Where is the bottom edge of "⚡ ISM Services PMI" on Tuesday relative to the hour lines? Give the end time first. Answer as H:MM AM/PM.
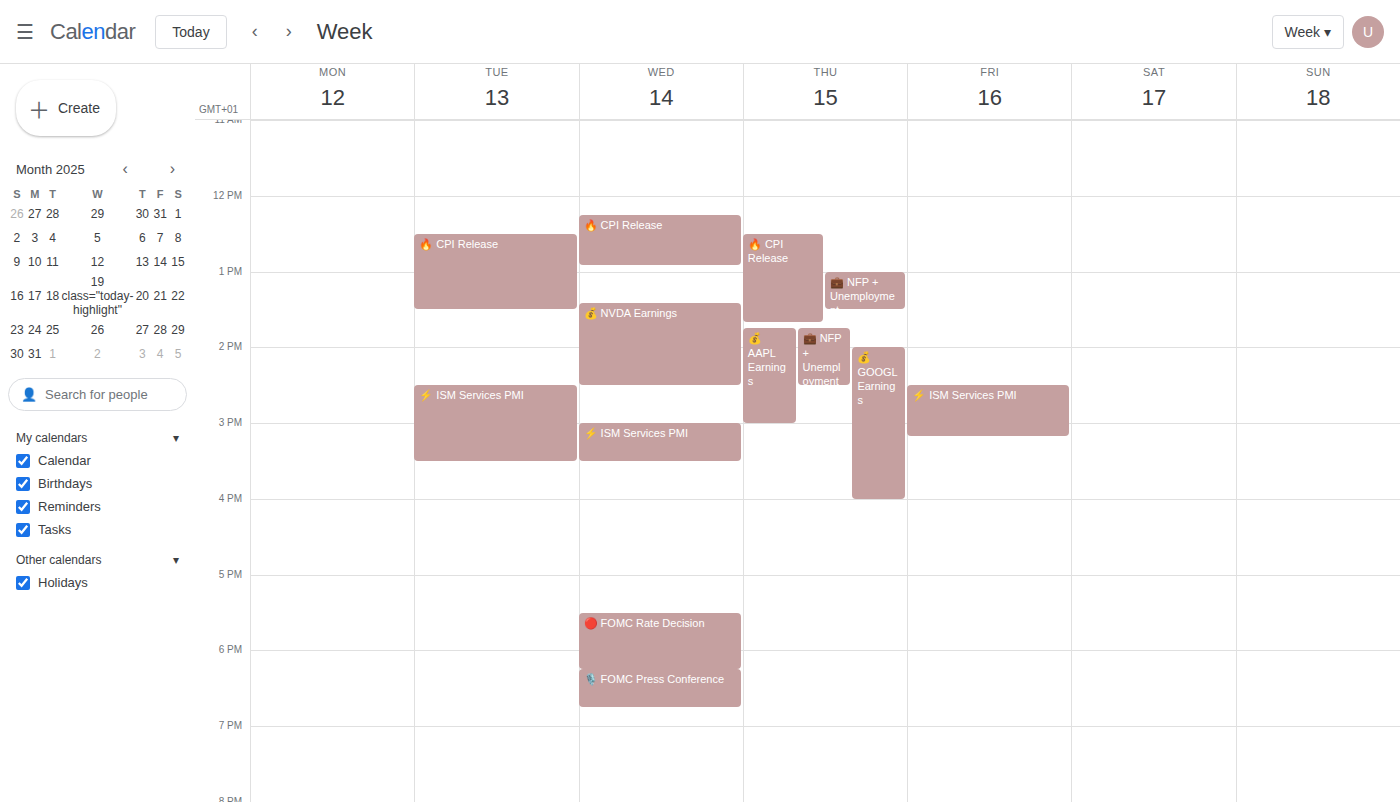
3:30 PM -- halfway between the 3 PM and 4 PM lines.